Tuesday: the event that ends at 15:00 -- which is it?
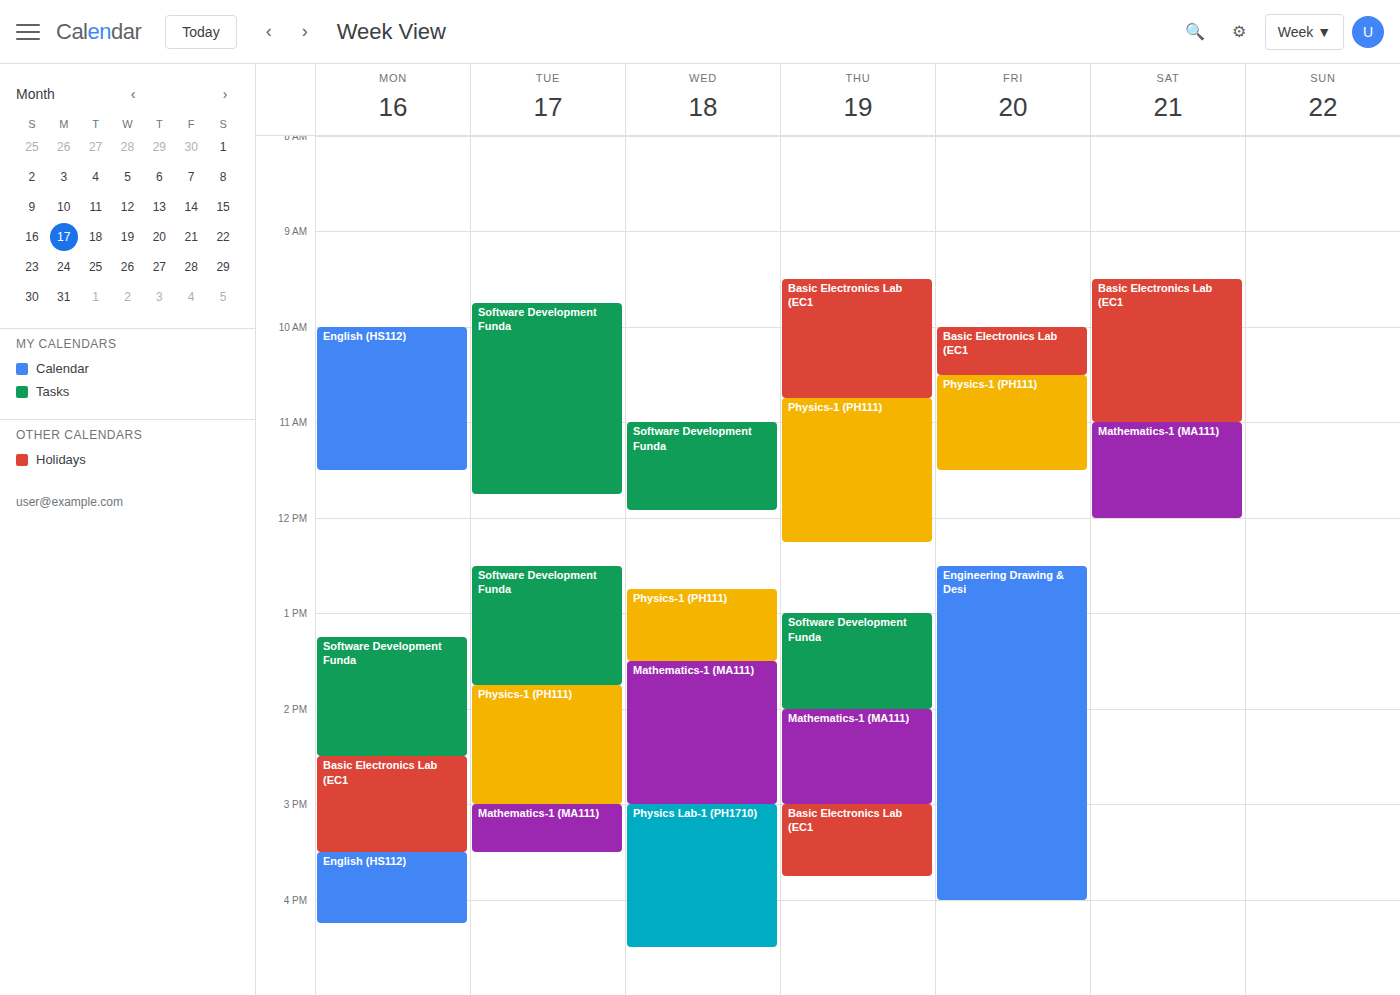
"Physics-1 (PH111)"